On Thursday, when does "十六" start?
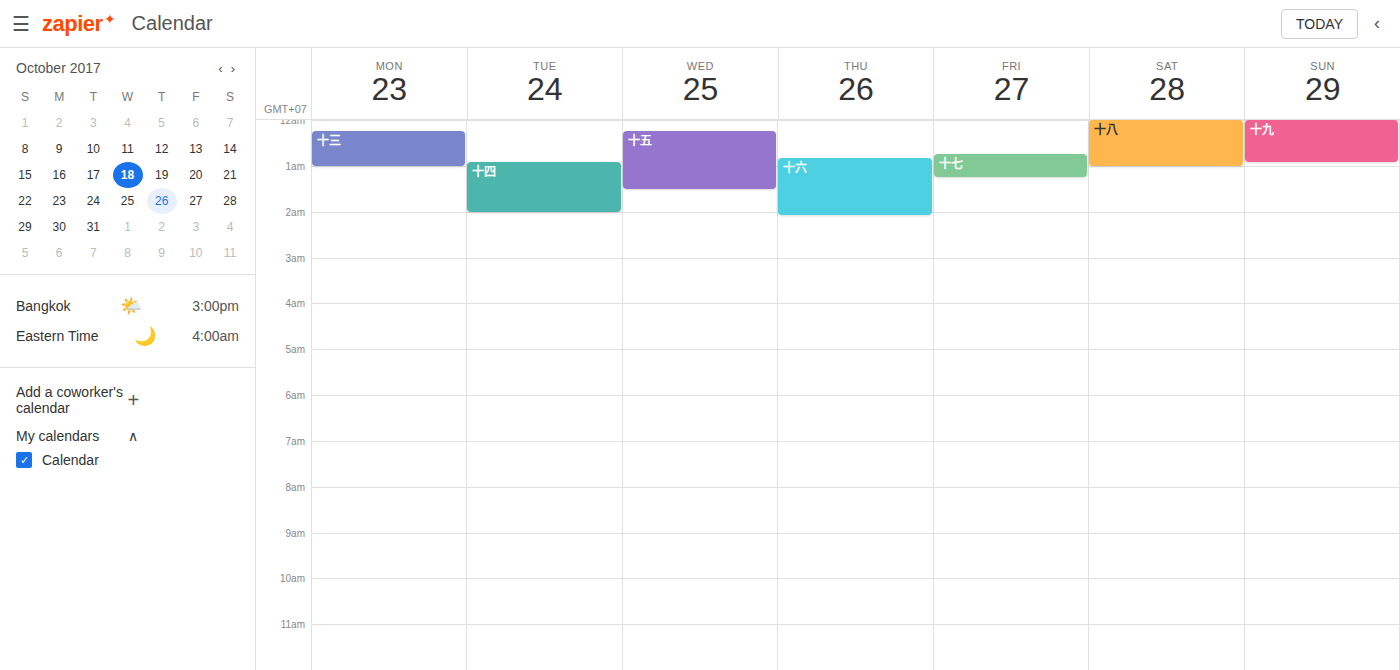
12:50 AM